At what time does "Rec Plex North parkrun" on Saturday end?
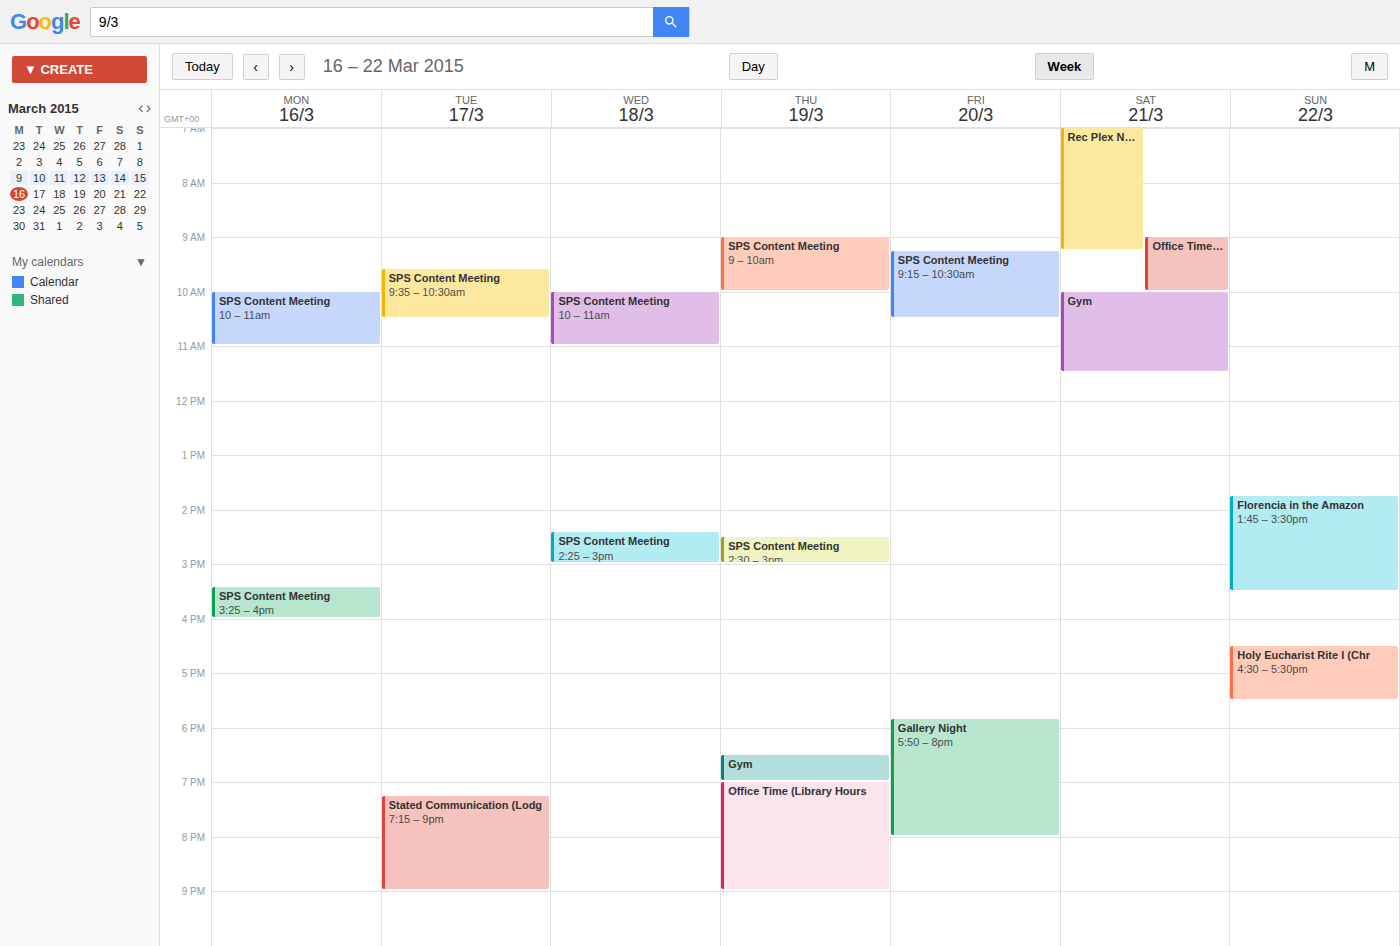
9:15 AM